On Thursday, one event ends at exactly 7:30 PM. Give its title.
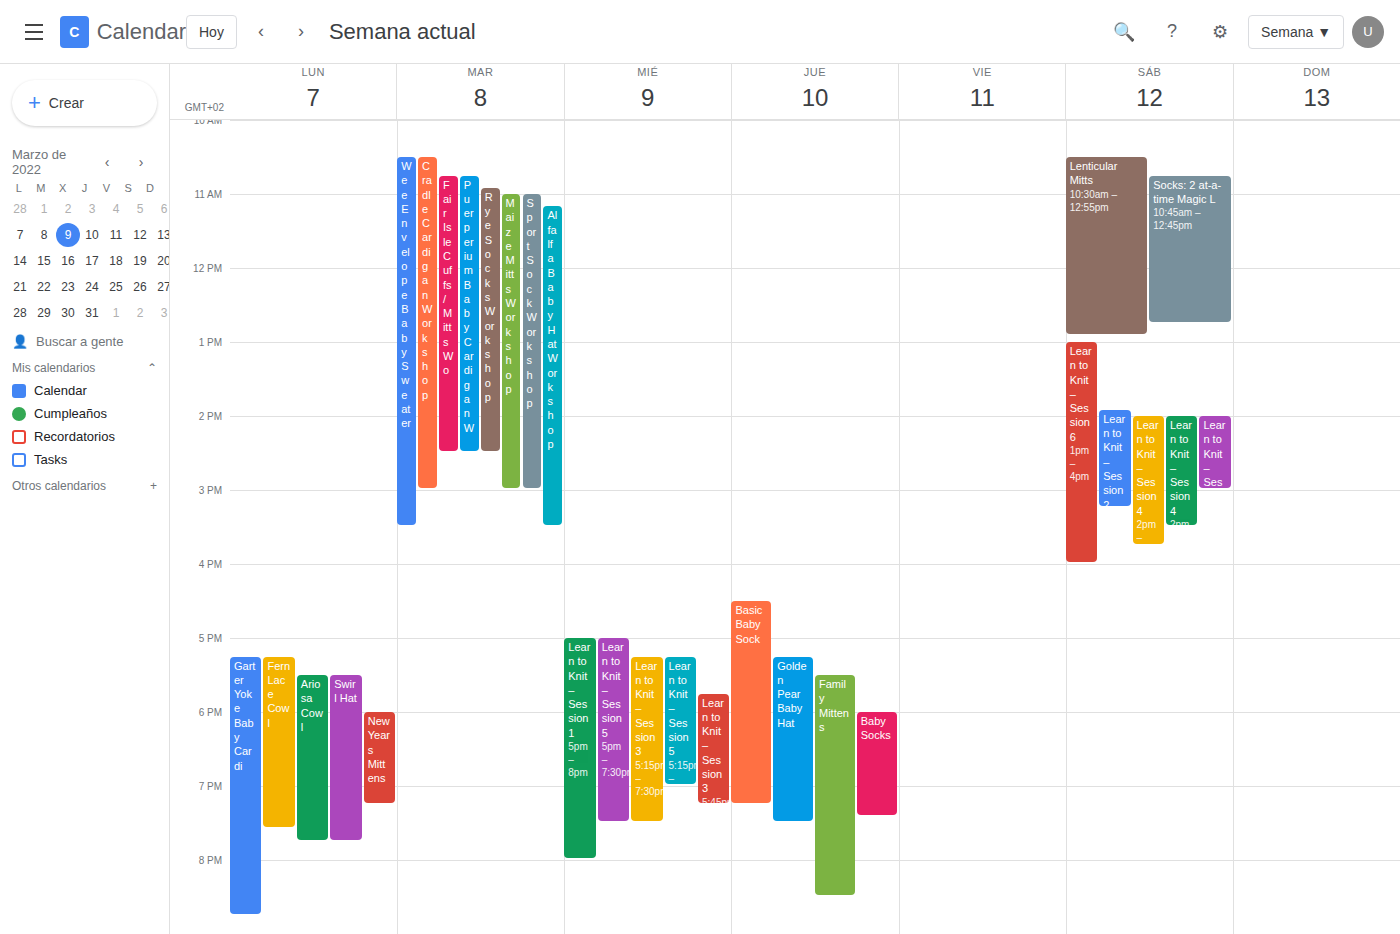
"Golden Pear Baby Hat"